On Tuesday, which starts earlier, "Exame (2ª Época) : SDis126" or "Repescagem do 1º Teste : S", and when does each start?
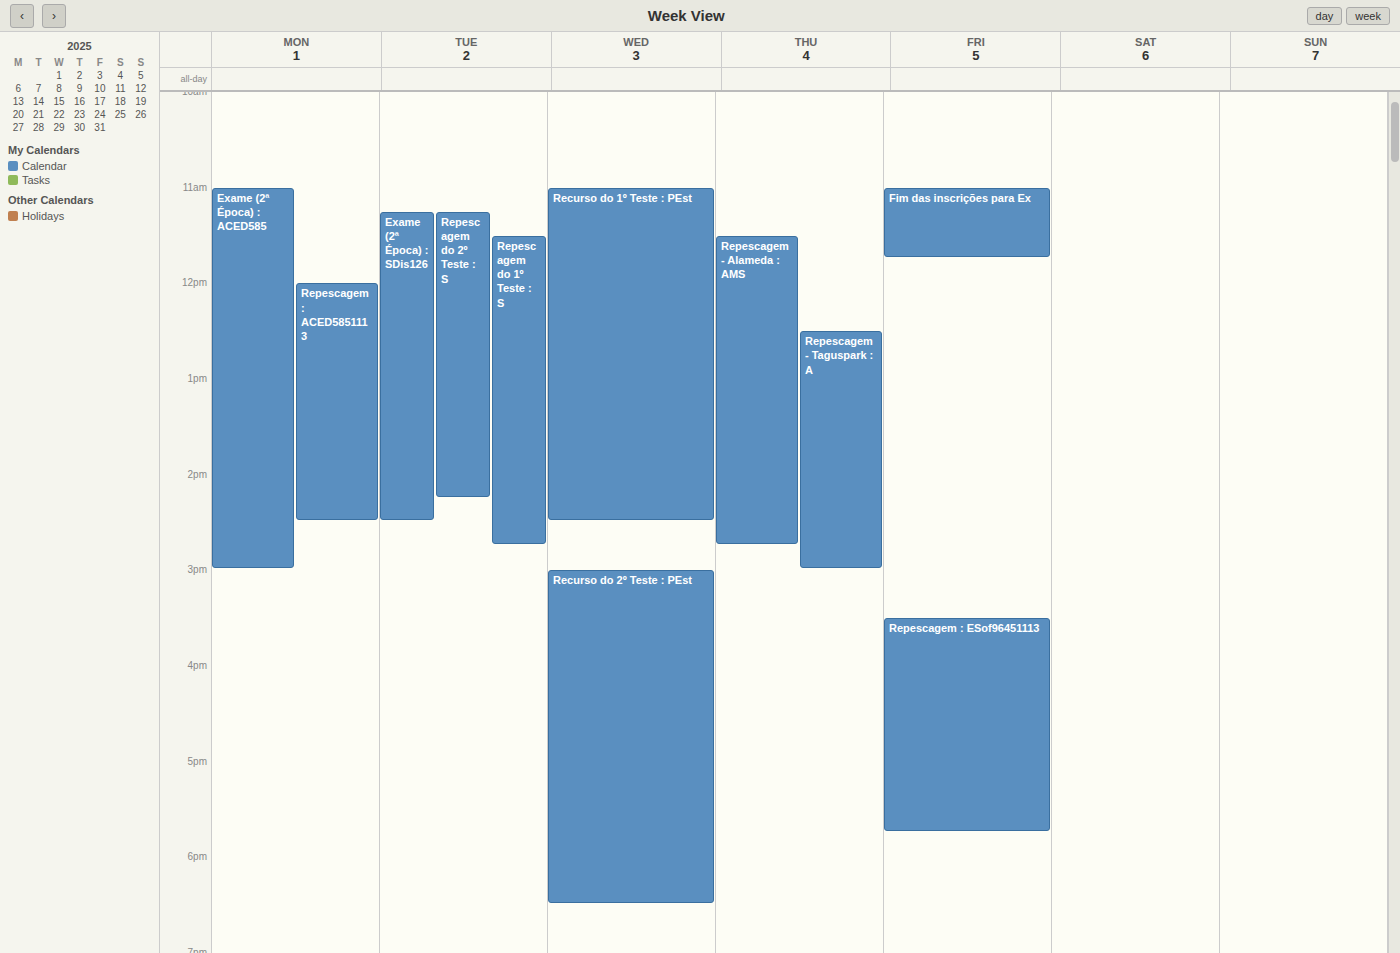
"Exame (2ª Época) : SDis126" 11:15 AM; "Repescagem do 1º Teste : S" 11:30 AM.